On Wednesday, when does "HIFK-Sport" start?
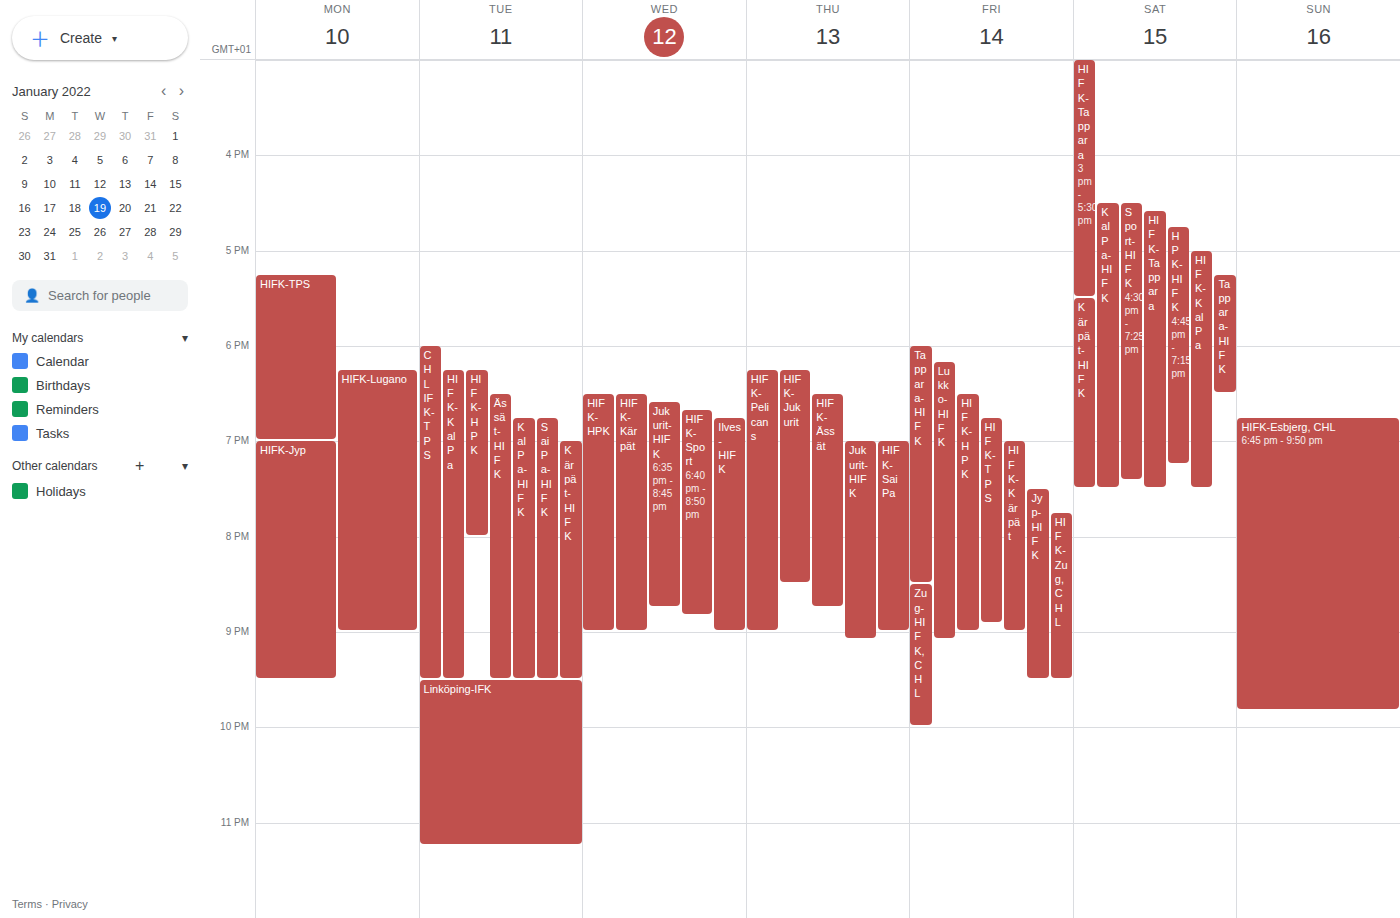
6:40 PM